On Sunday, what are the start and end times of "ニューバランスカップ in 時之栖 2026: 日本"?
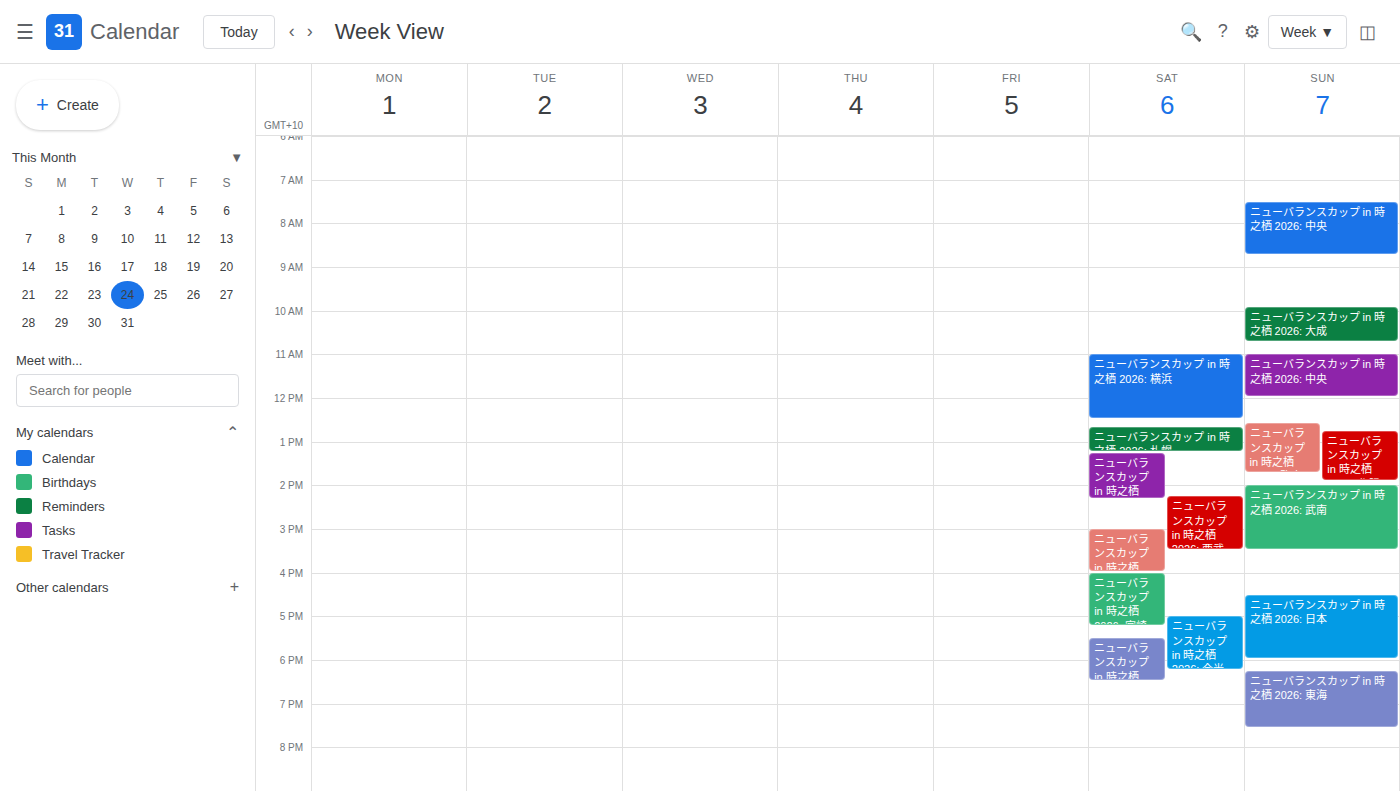
4:30 PM to 6:00 PM